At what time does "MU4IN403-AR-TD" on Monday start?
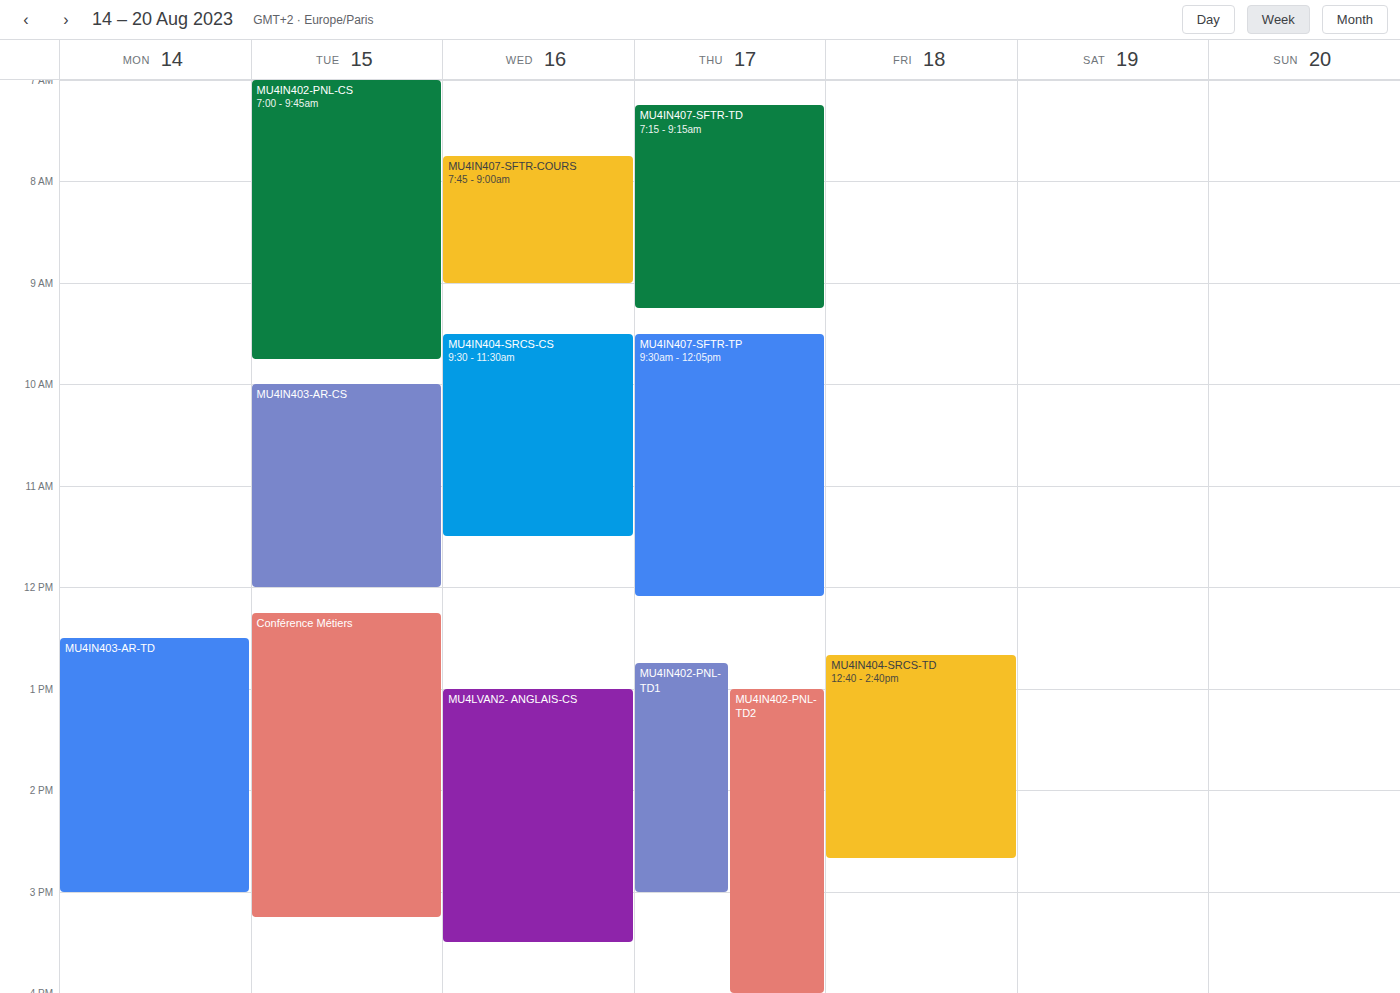
12:30